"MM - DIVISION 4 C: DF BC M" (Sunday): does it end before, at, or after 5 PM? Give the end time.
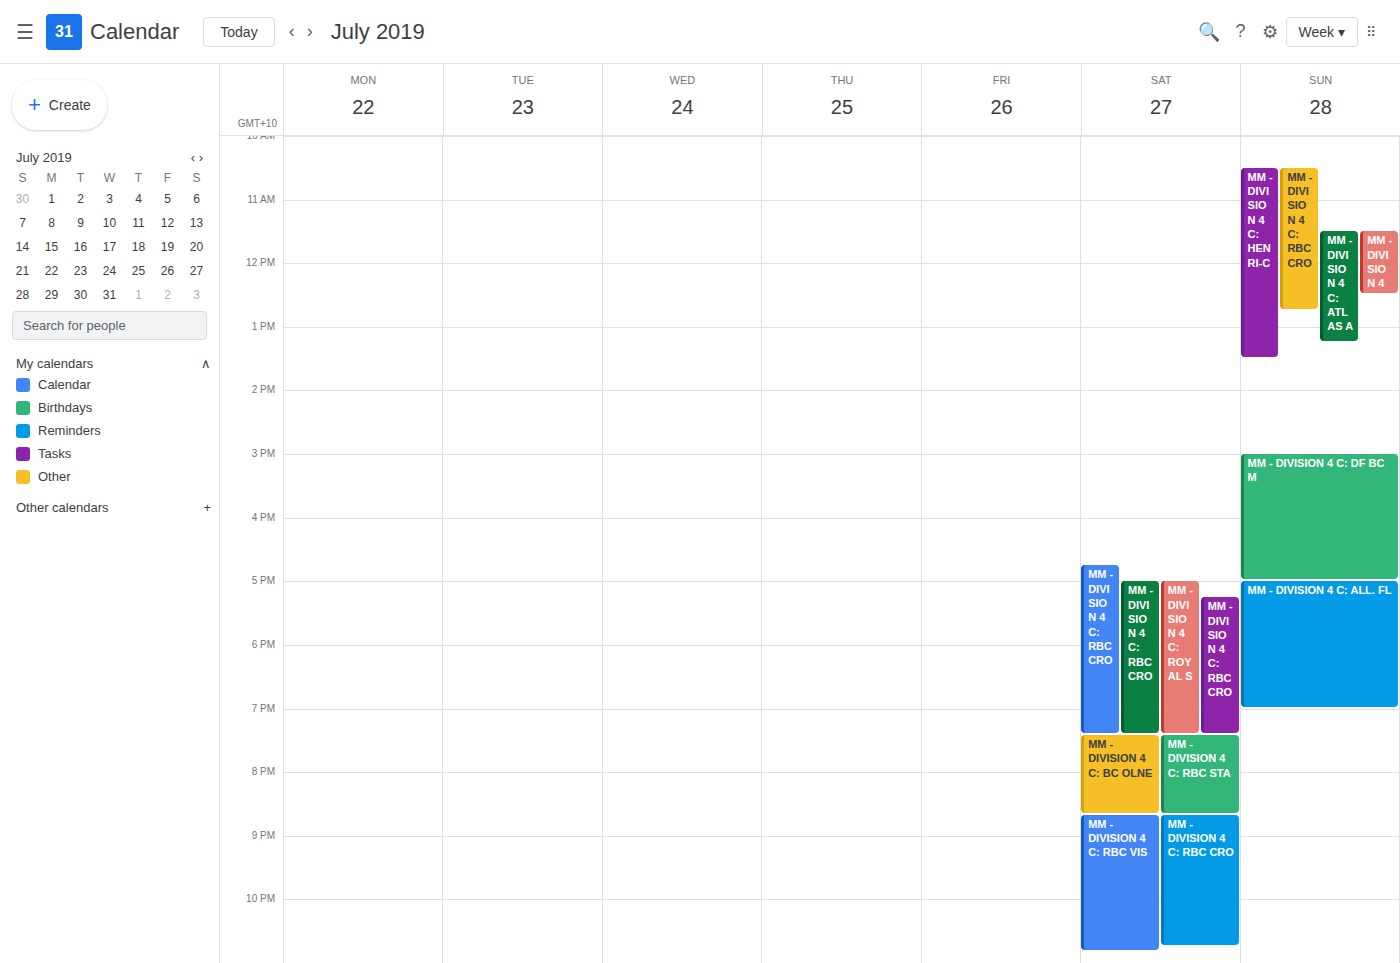
5:00 PM -- exactly at 5 PM, on the 5 PM line.